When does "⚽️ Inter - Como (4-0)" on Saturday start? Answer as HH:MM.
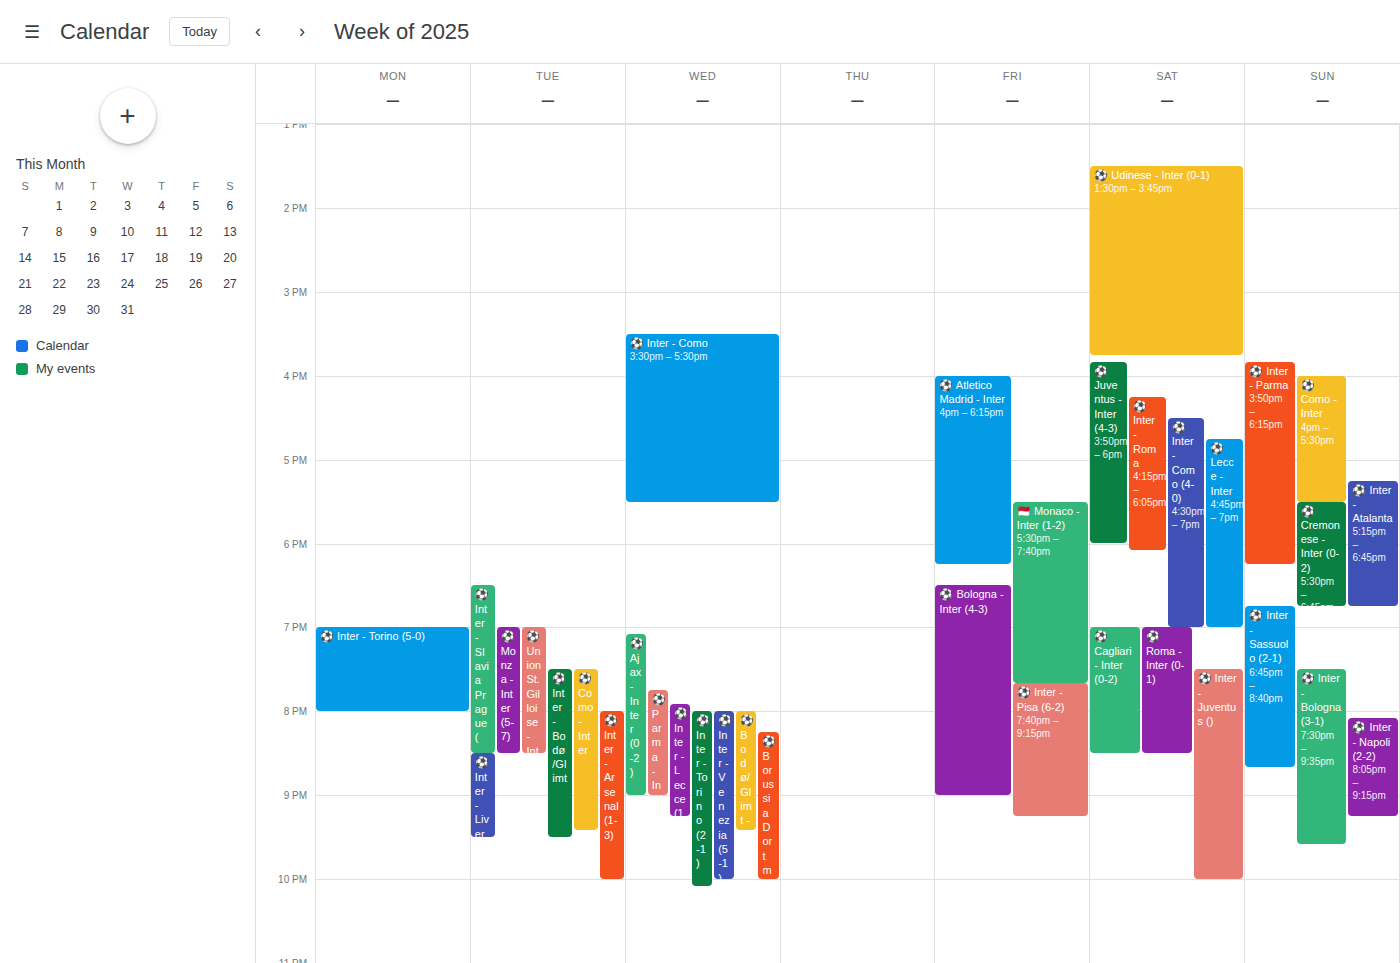
16:30